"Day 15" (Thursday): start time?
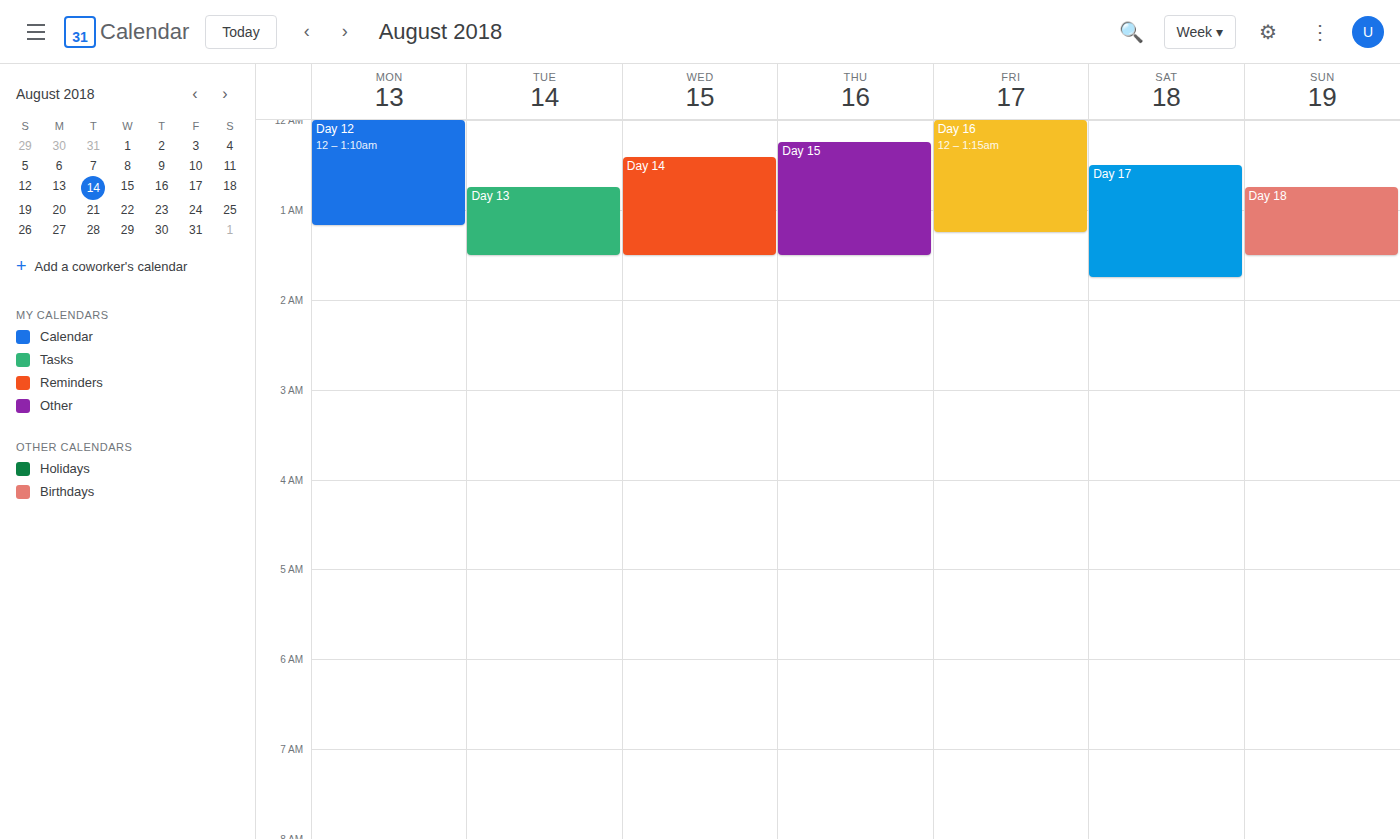
12:15 AM